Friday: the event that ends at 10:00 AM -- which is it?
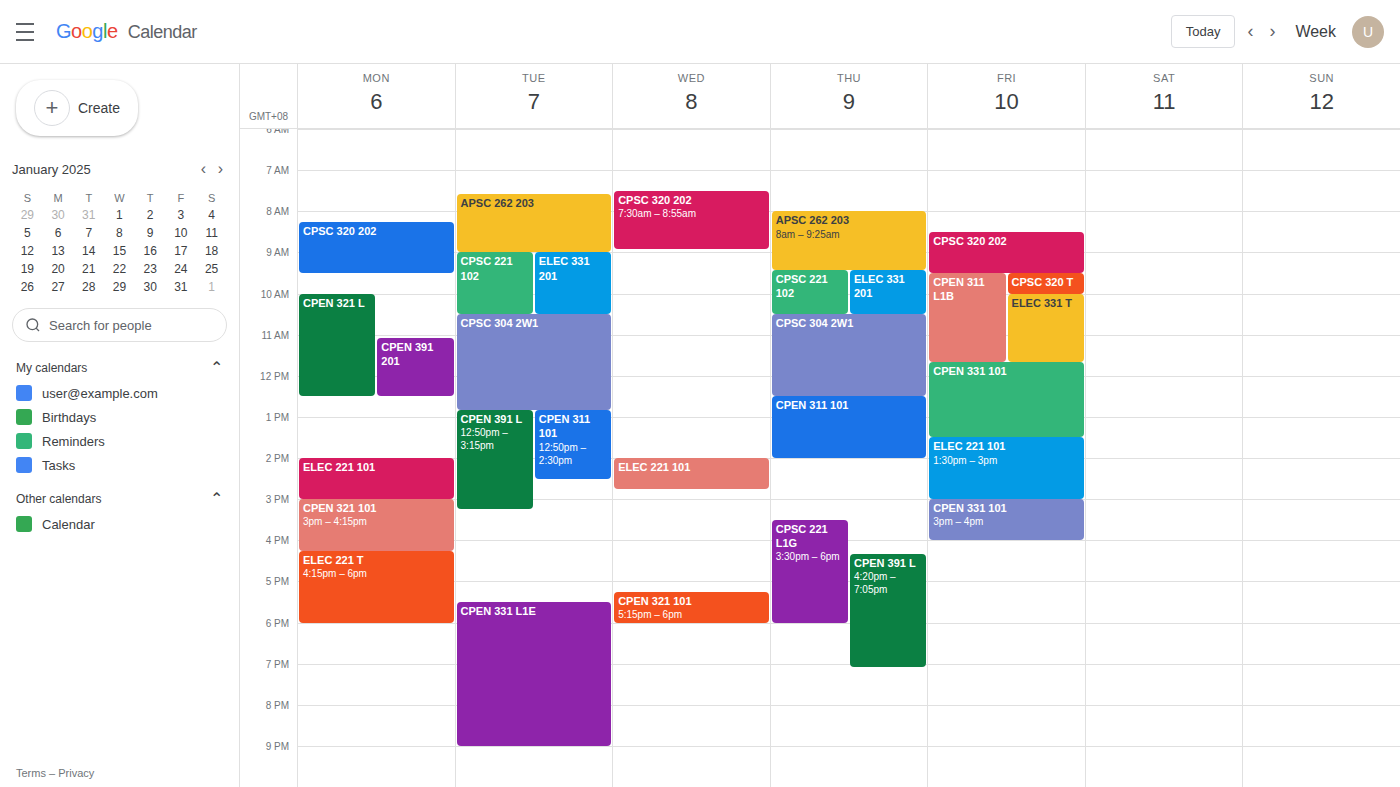
"CPSC 320 T"